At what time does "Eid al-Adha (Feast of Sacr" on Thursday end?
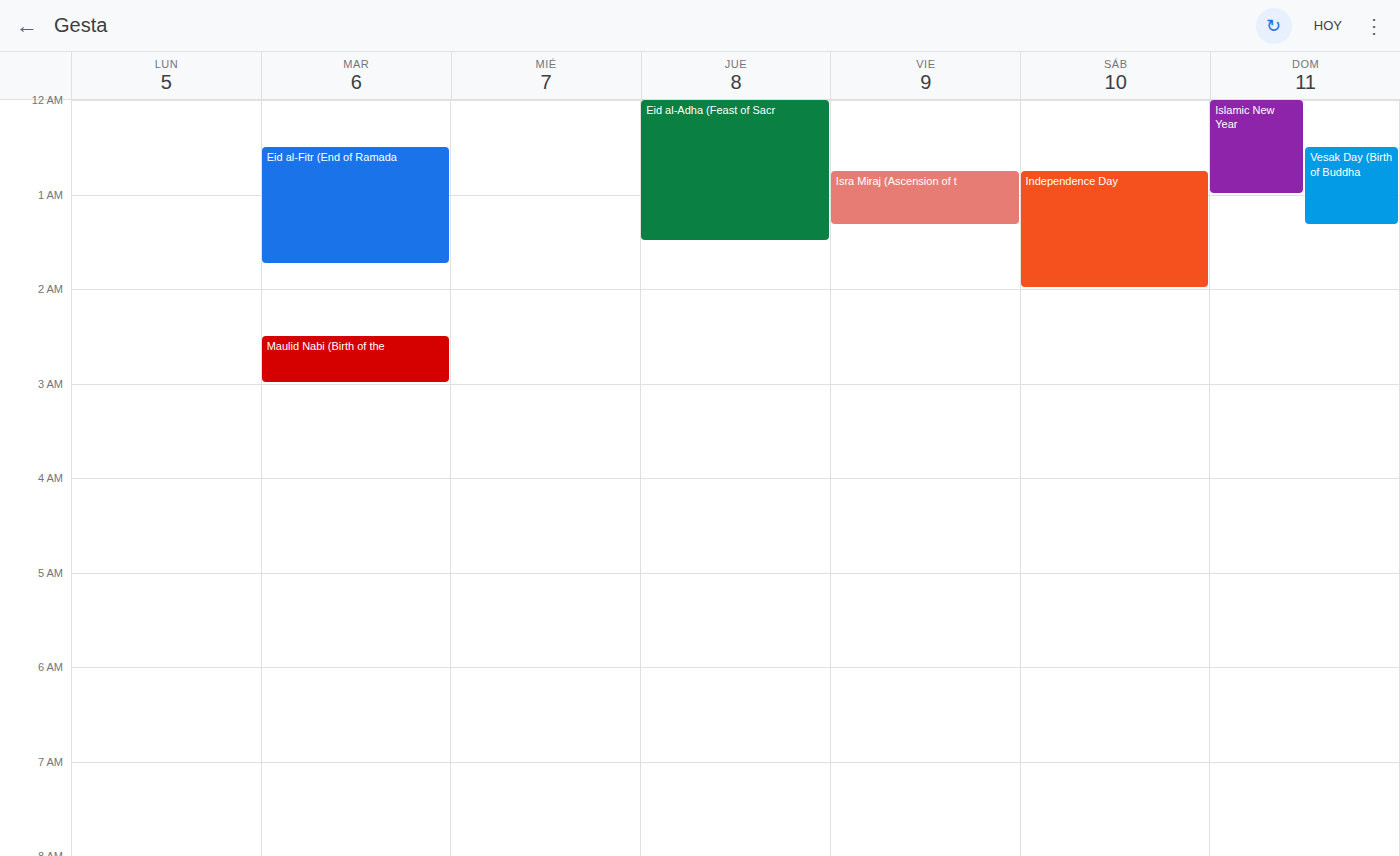
1:30 AM